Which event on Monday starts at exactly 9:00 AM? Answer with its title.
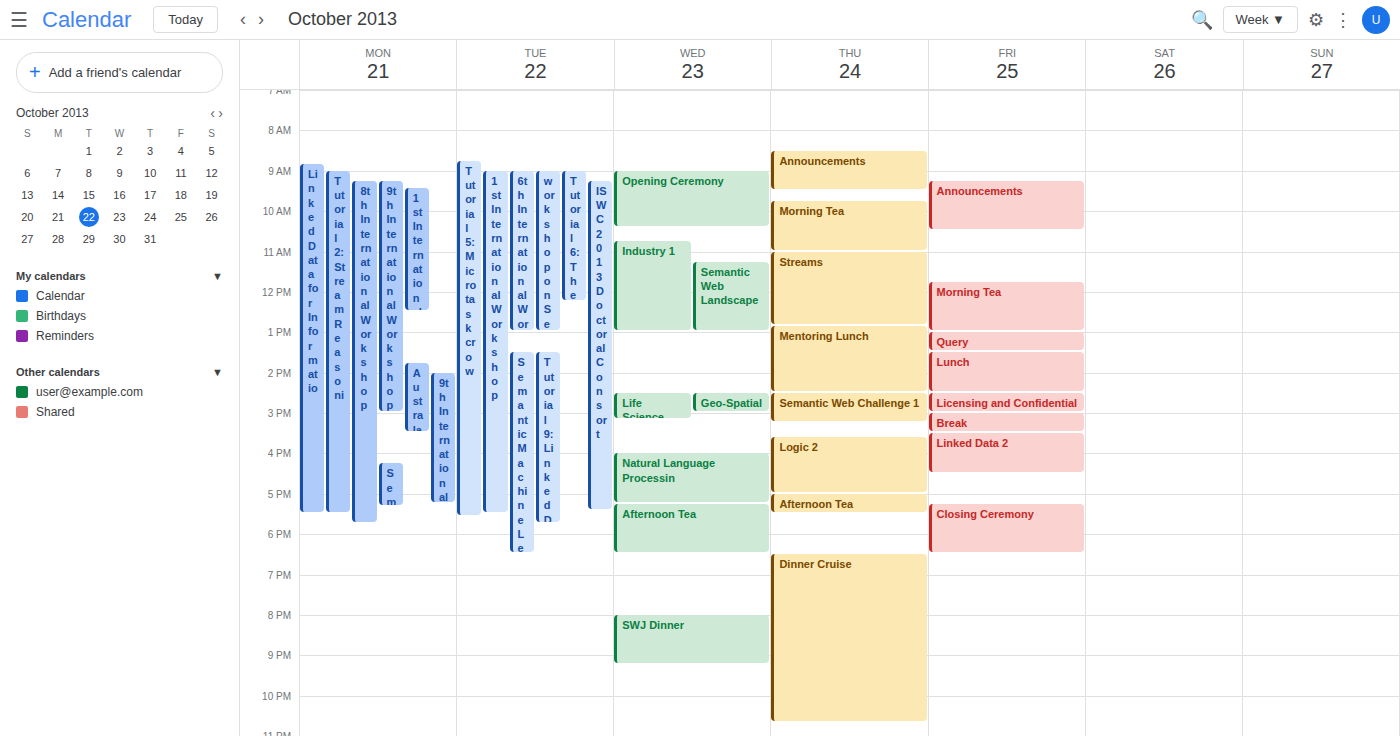
"Tutorial 2: Stream Reasoni"